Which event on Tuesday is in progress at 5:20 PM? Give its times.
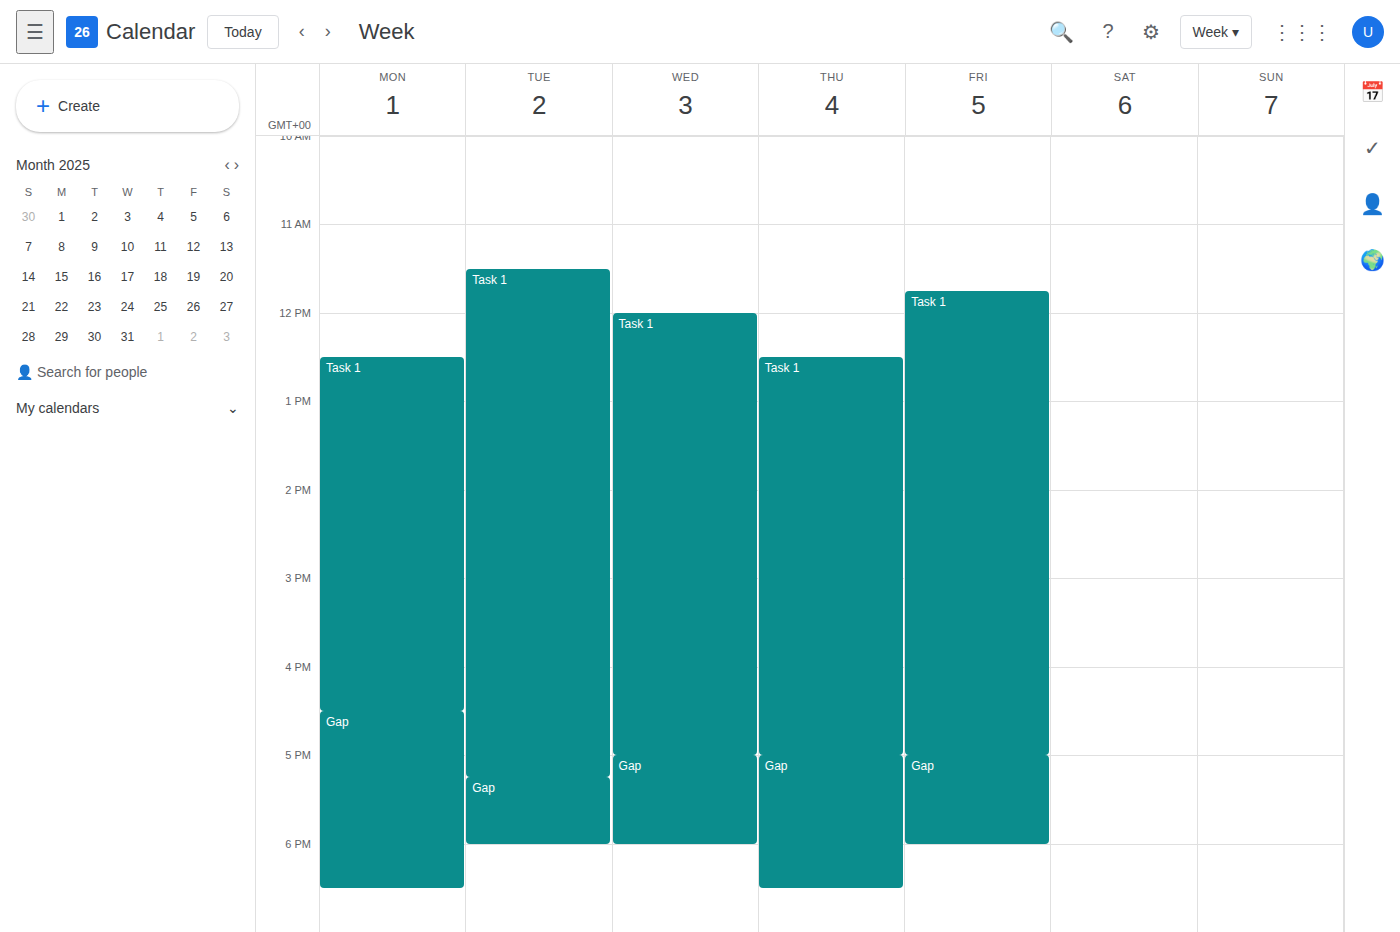
"Gap", 5:15 PM to 6:00 PM